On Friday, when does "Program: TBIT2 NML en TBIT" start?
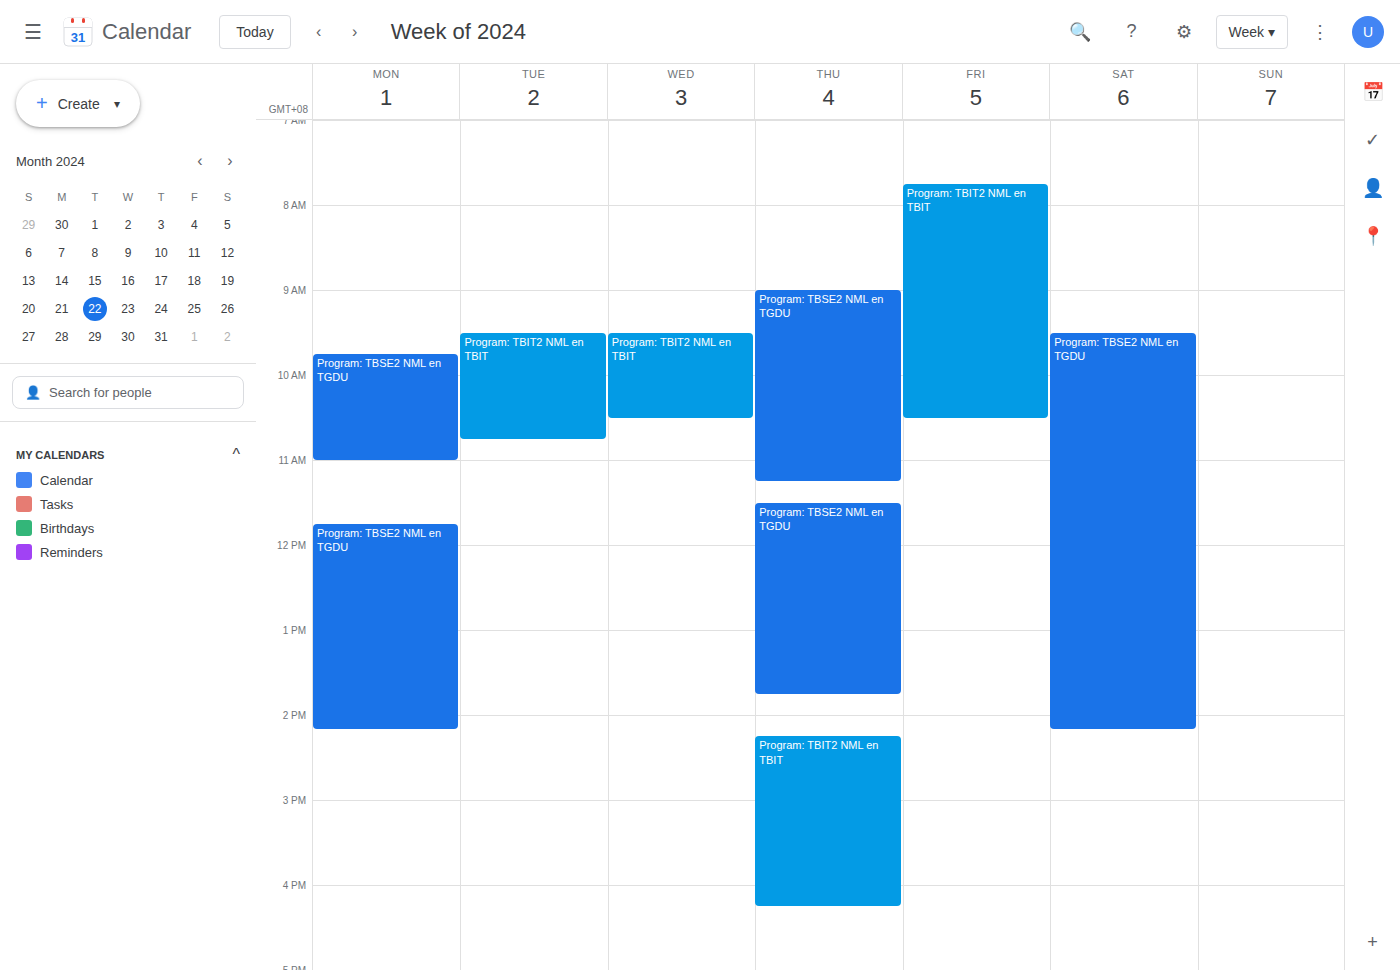
7:45 AM